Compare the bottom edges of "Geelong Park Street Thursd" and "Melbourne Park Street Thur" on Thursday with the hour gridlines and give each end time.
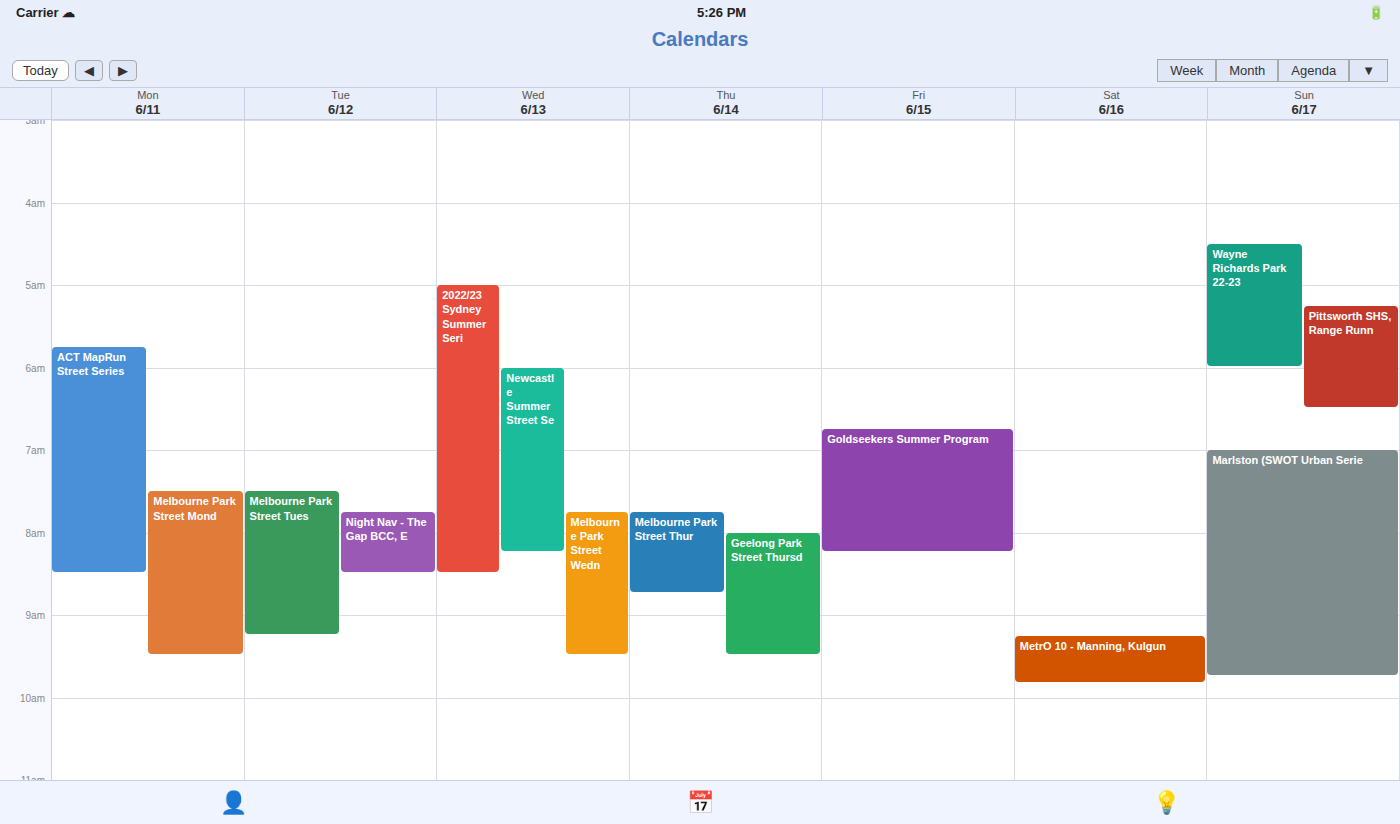
"Geelong Park Street Thursd": 9:30 AM, halfway between the 9 AM and 10 AM lines. "Melbourne Park Street Thur": 8:45 AM, neither: three quarters of the way from the 8 AM line to the 9 AM line.